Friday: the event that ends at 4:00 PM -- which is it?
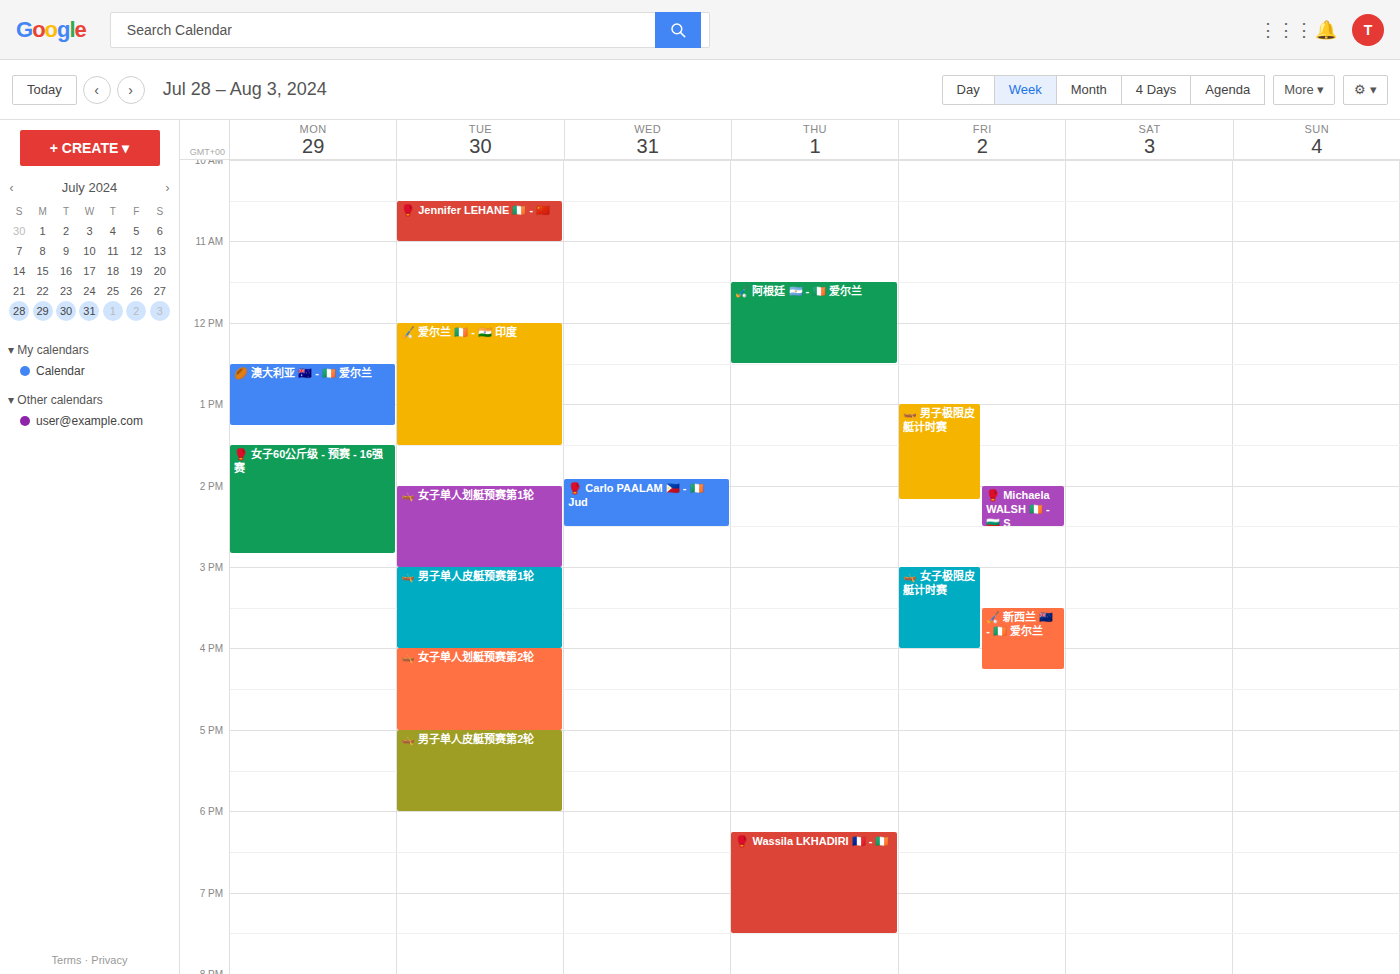
"🛶 女子极限皮艇计时赛"